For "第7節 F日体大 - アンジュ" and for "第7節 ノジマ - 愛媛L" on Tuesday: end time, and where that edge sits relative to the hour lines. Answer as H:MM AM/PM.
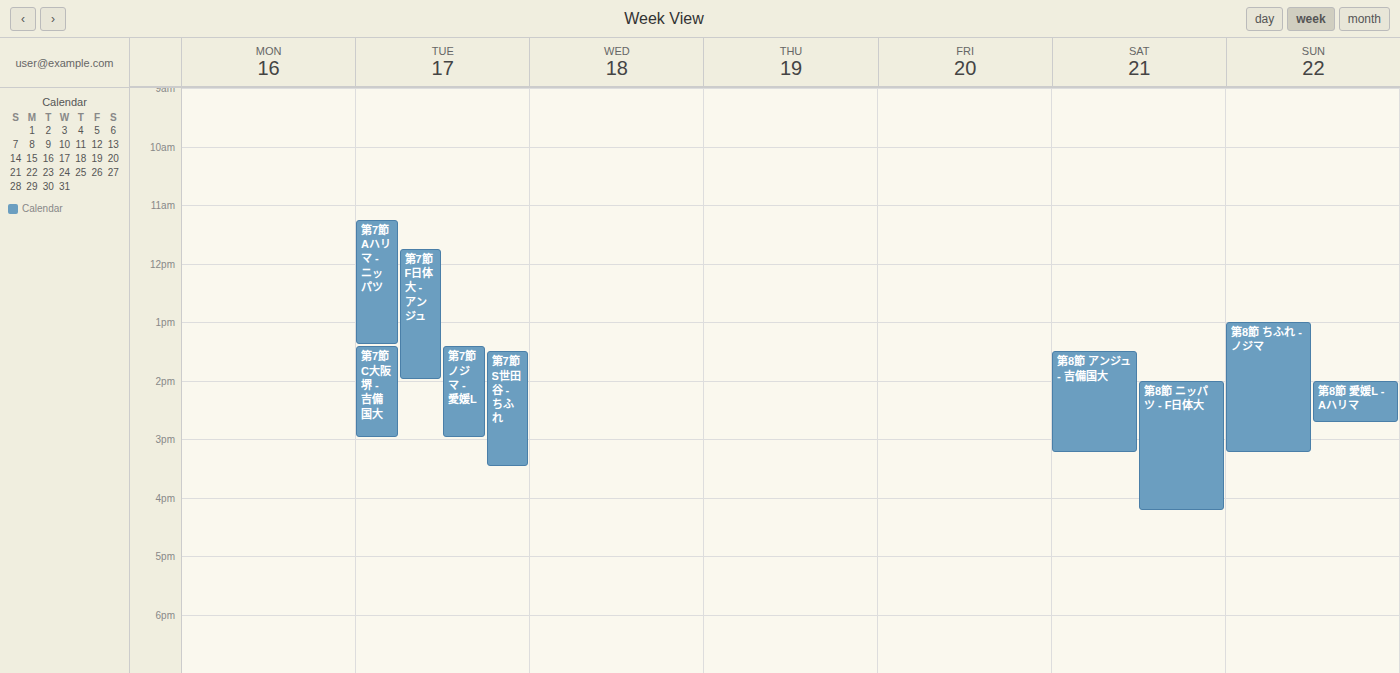
"第7節 F日体大 - アンジュ": 2:00 PM, exactly on the 2 PM line. "第7節 ノジマ - 愛媛L": 3:00 PM, exactly on the 3 PM line.